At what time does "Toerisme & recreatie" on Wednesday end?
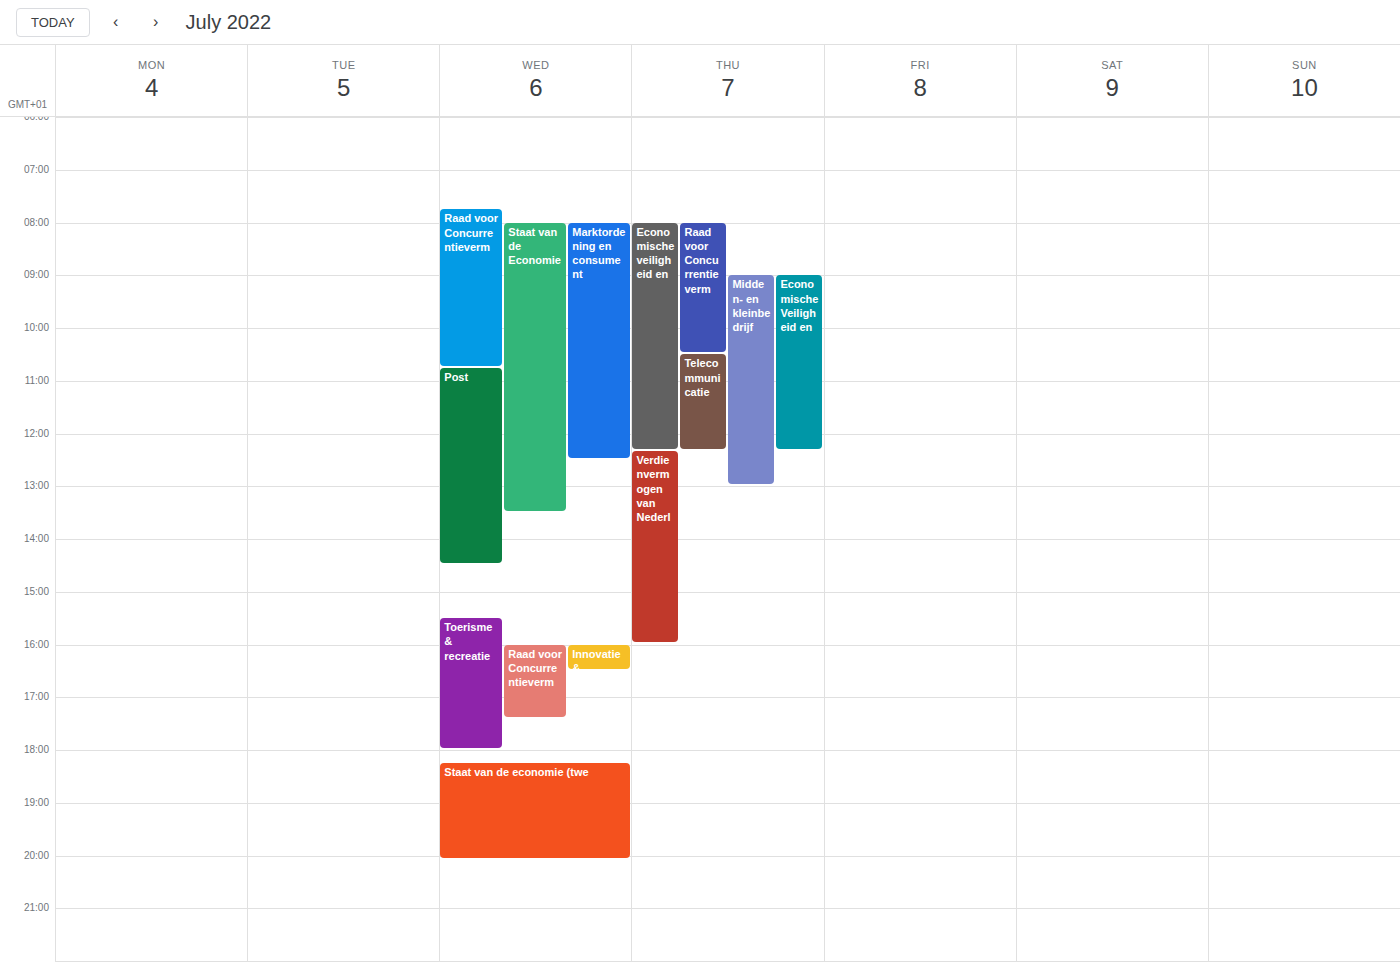
6:00 PM